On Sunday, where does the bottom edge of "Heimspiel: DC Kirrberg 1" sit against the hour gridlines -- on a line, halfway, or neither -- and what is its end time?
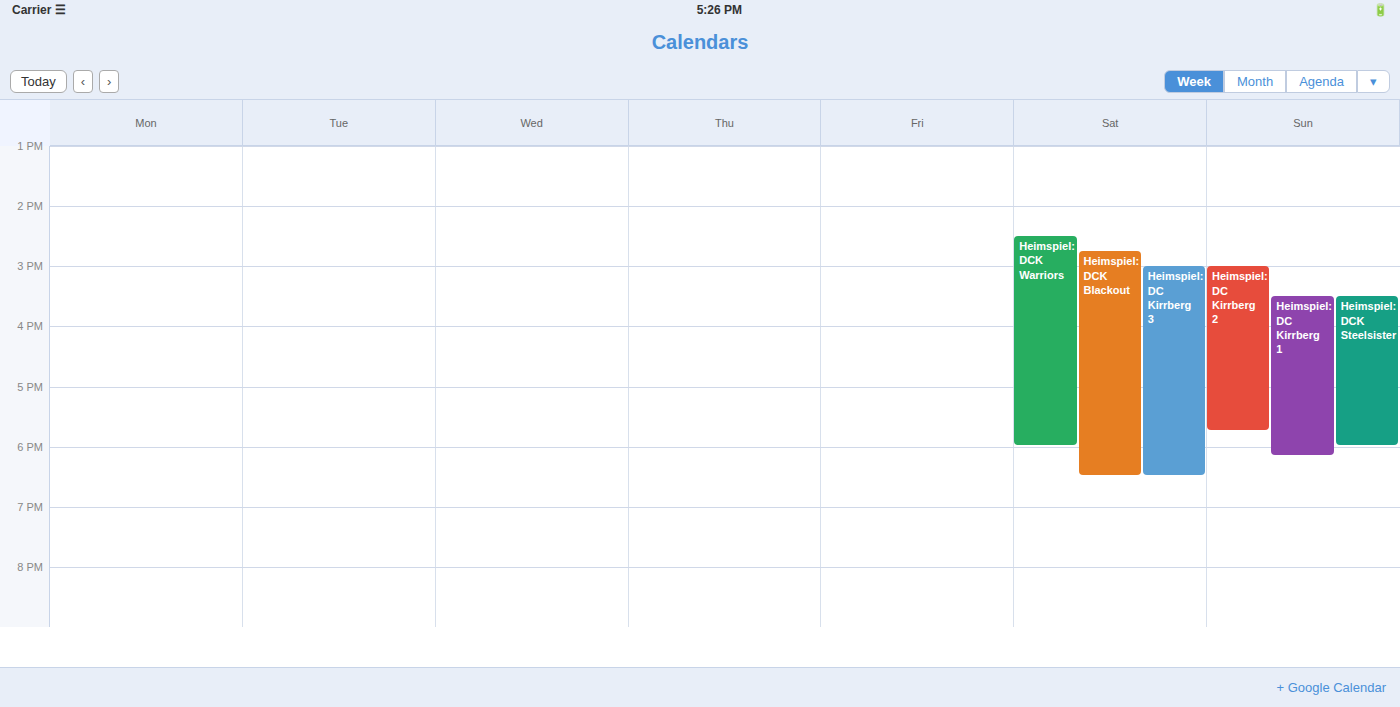
6:10 PM -- neither: 10 minutes below the 6 PM line and 50 minutes above the 7 PM line.